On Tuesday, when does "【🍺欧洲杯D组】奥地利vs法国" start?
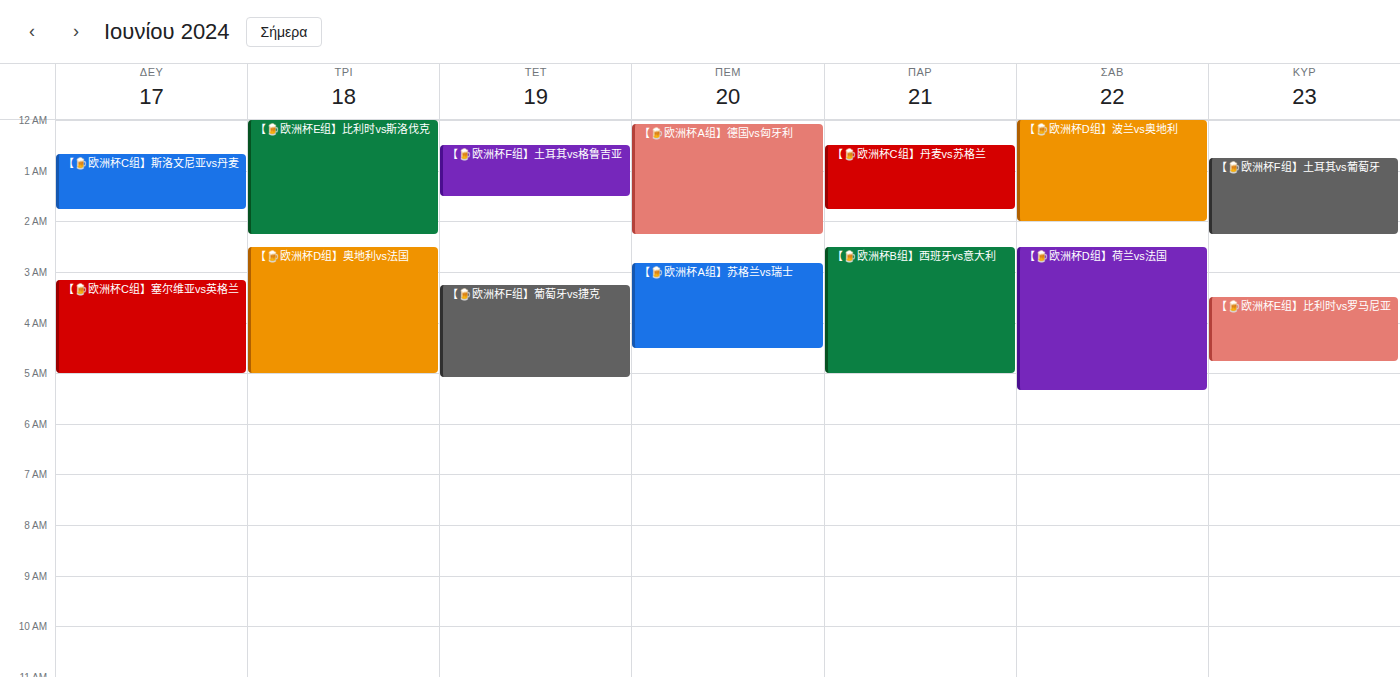
2:30 AM